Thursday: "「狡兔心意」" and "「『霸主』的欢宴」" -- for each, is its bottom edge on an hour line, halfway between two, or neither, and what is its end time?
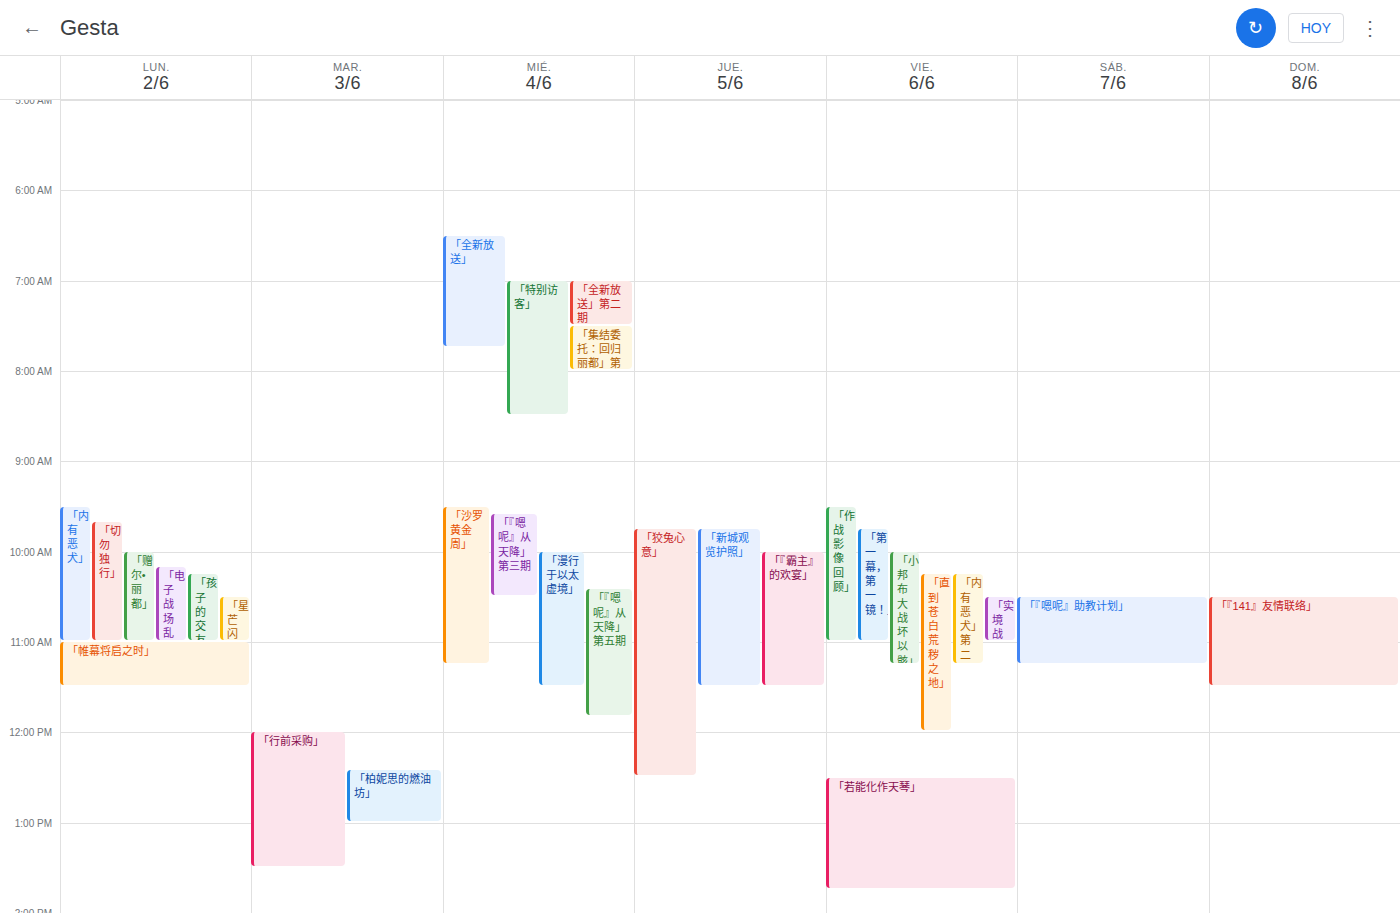
"「狡兔心意」": 12:30 PM, halfway between the 12 PM and 1 PM lines. "「『霸主』的欢宴」": 11:30 AM, halfway between the 11 AM and 12 PM lines.